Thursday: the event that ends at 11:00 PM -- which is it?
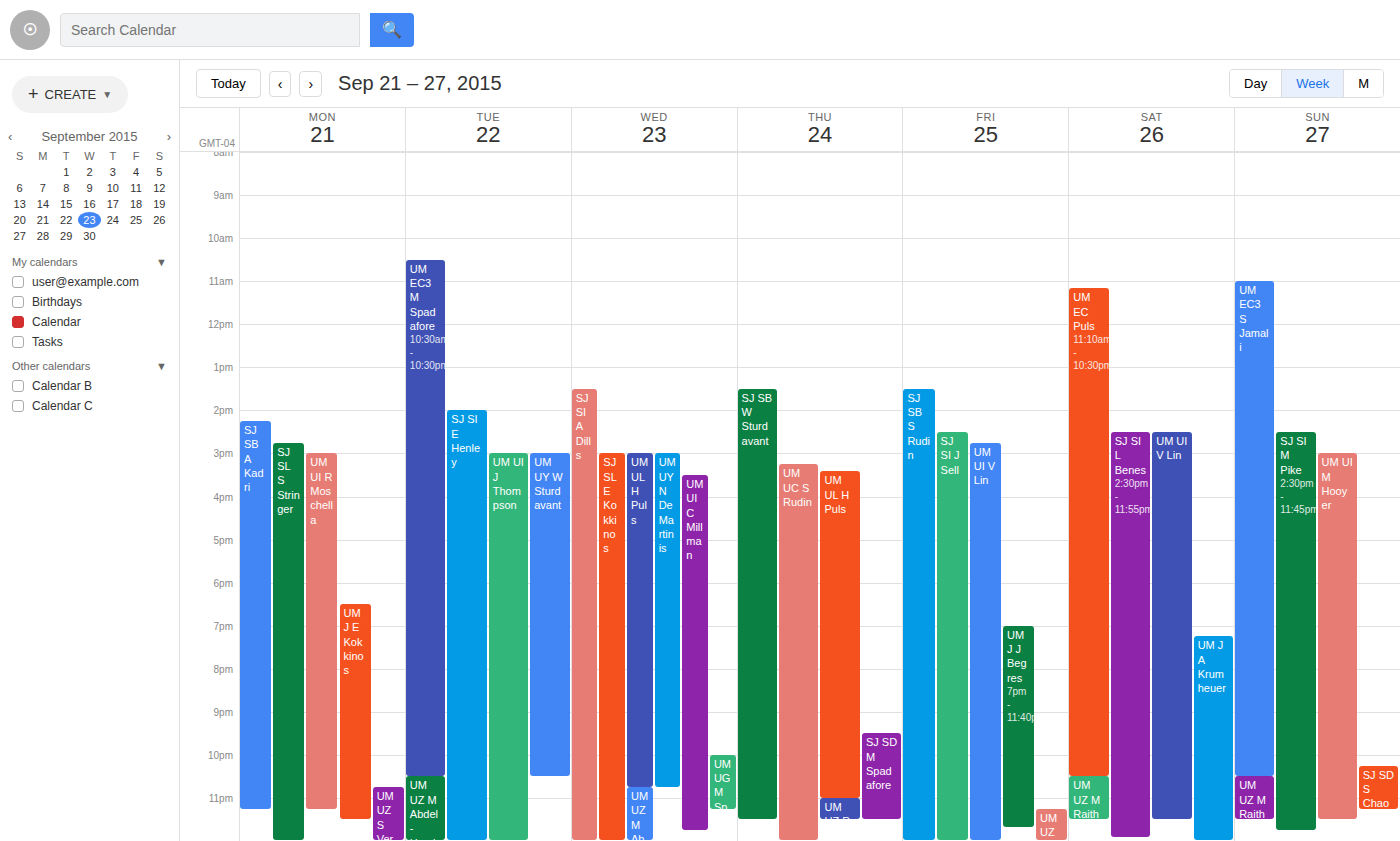
"UM UL H Puls"